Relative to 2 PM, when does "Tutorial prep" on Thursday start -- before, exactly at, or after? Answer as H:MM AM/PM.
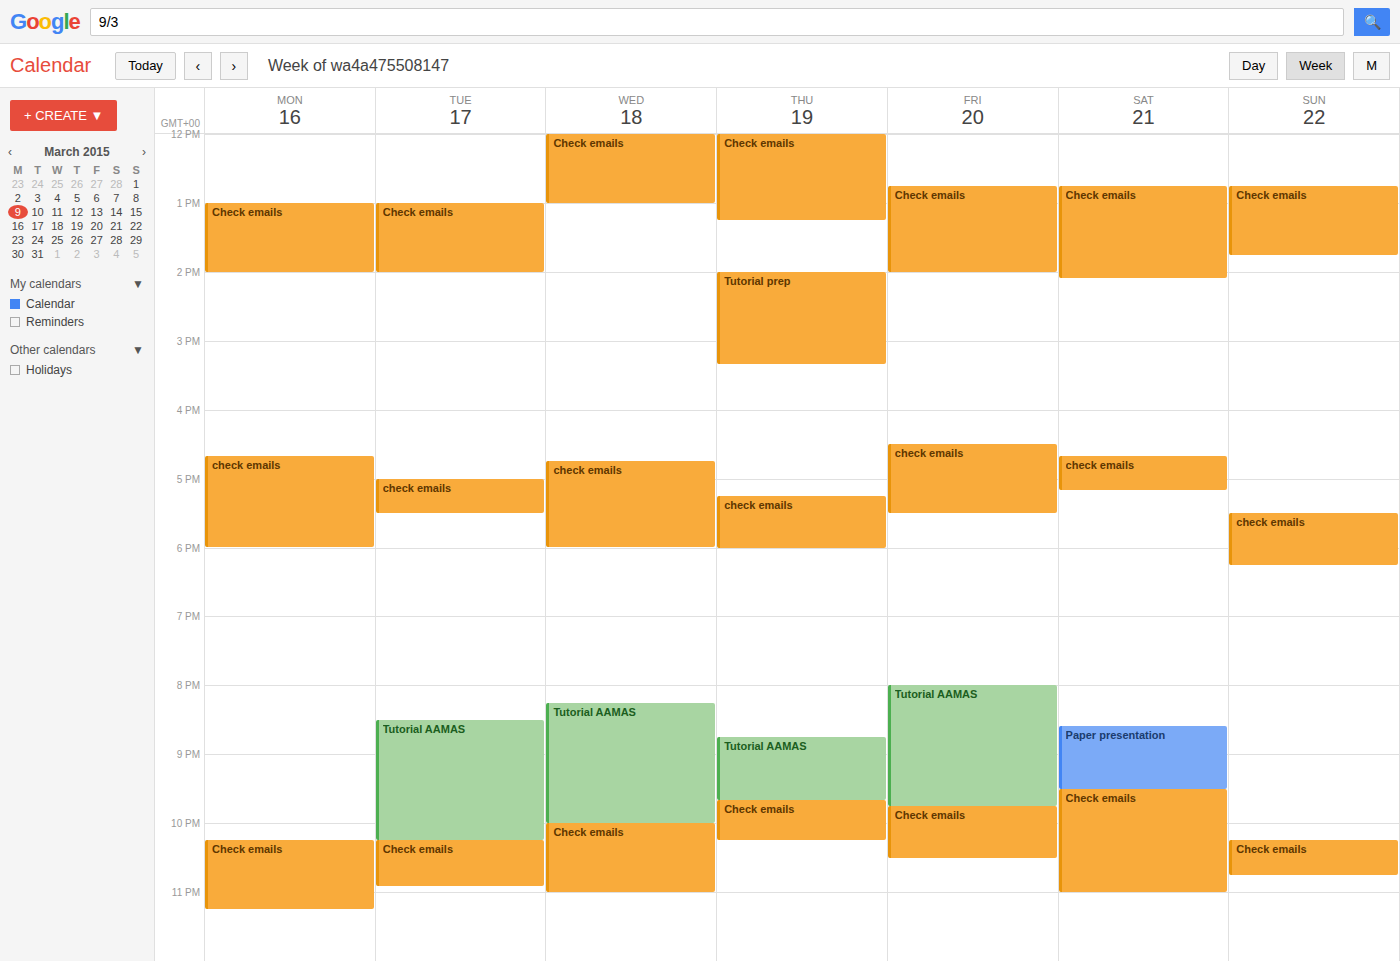
2:00 PM -- exactly at 2 PM, on the 2 PM line.